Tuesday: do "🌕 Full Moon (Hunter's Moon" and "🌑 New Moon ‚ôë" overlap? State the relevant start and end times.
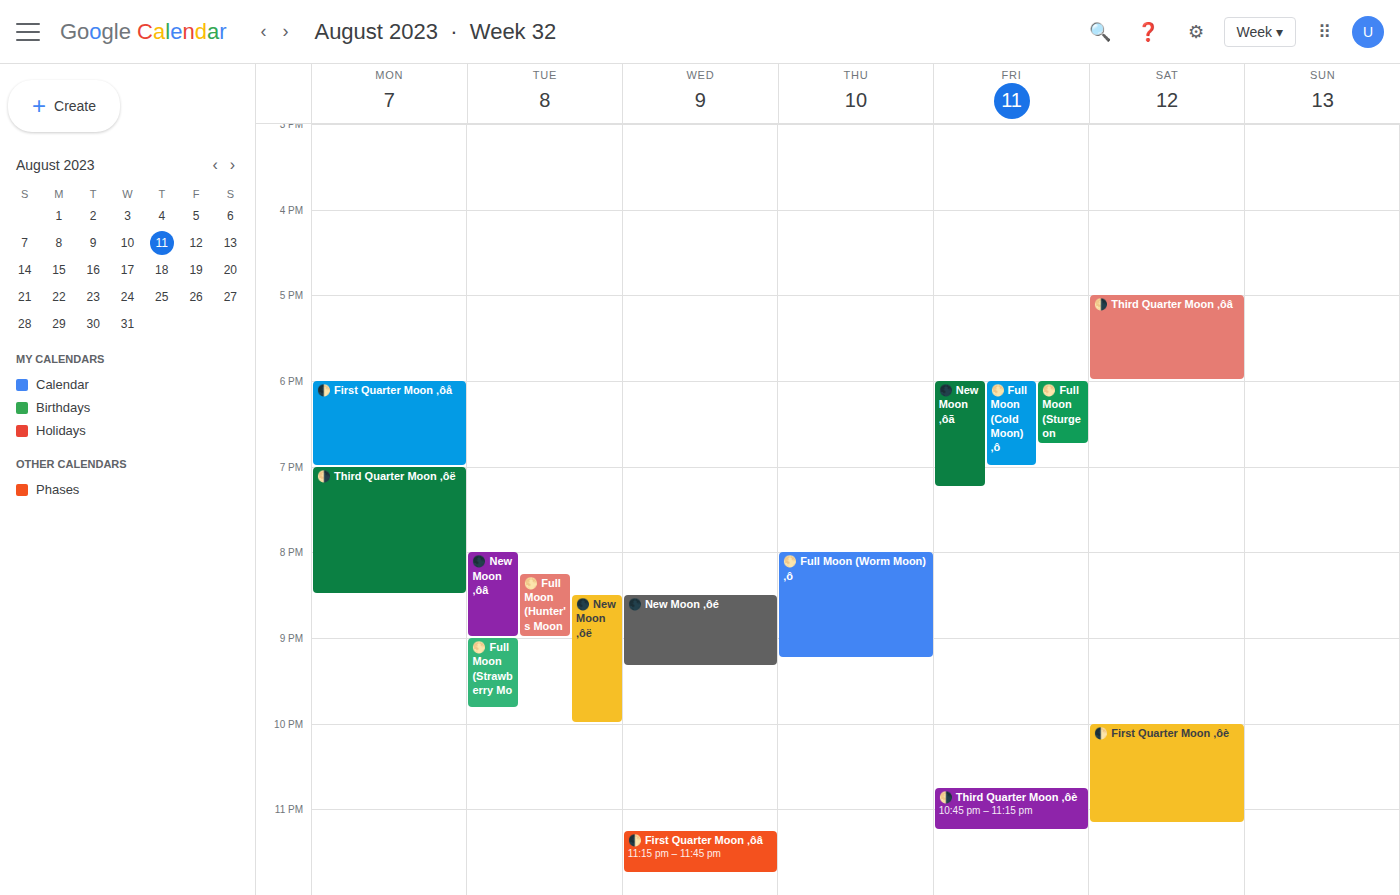
"🌑 New Moon ‚ôë" starts at 8:30 PM, before "🌕 Full Moon (Hunter's Moon" ends at 9:00 PM -- they overlap.